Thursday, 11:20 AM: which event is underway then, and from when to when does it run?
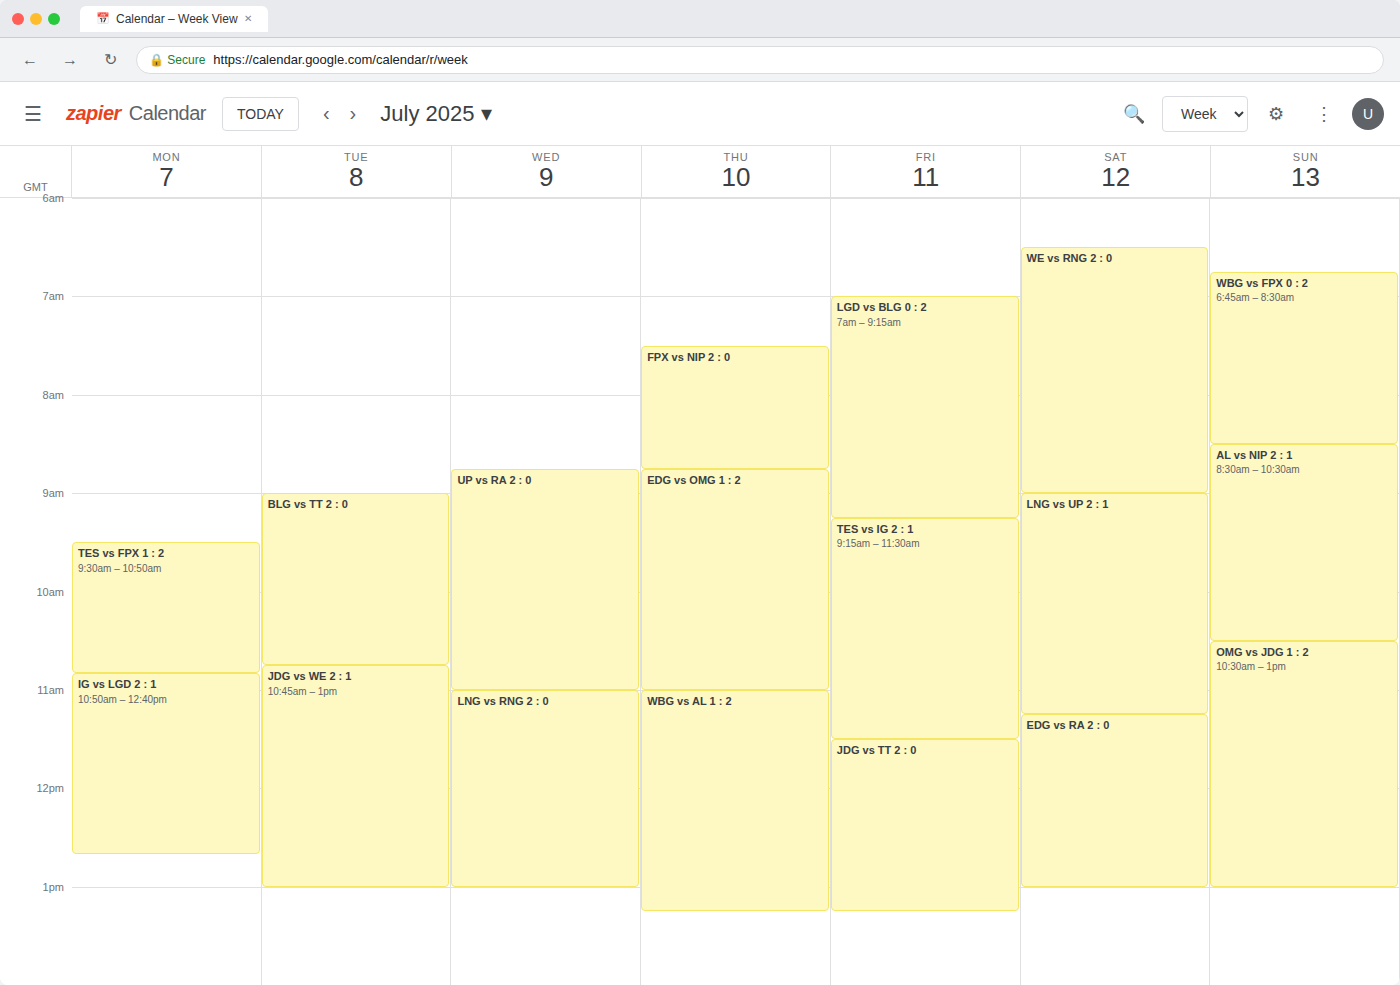
"WBG vs AL 1 : 2", 11:00 AM to 1:15 PM